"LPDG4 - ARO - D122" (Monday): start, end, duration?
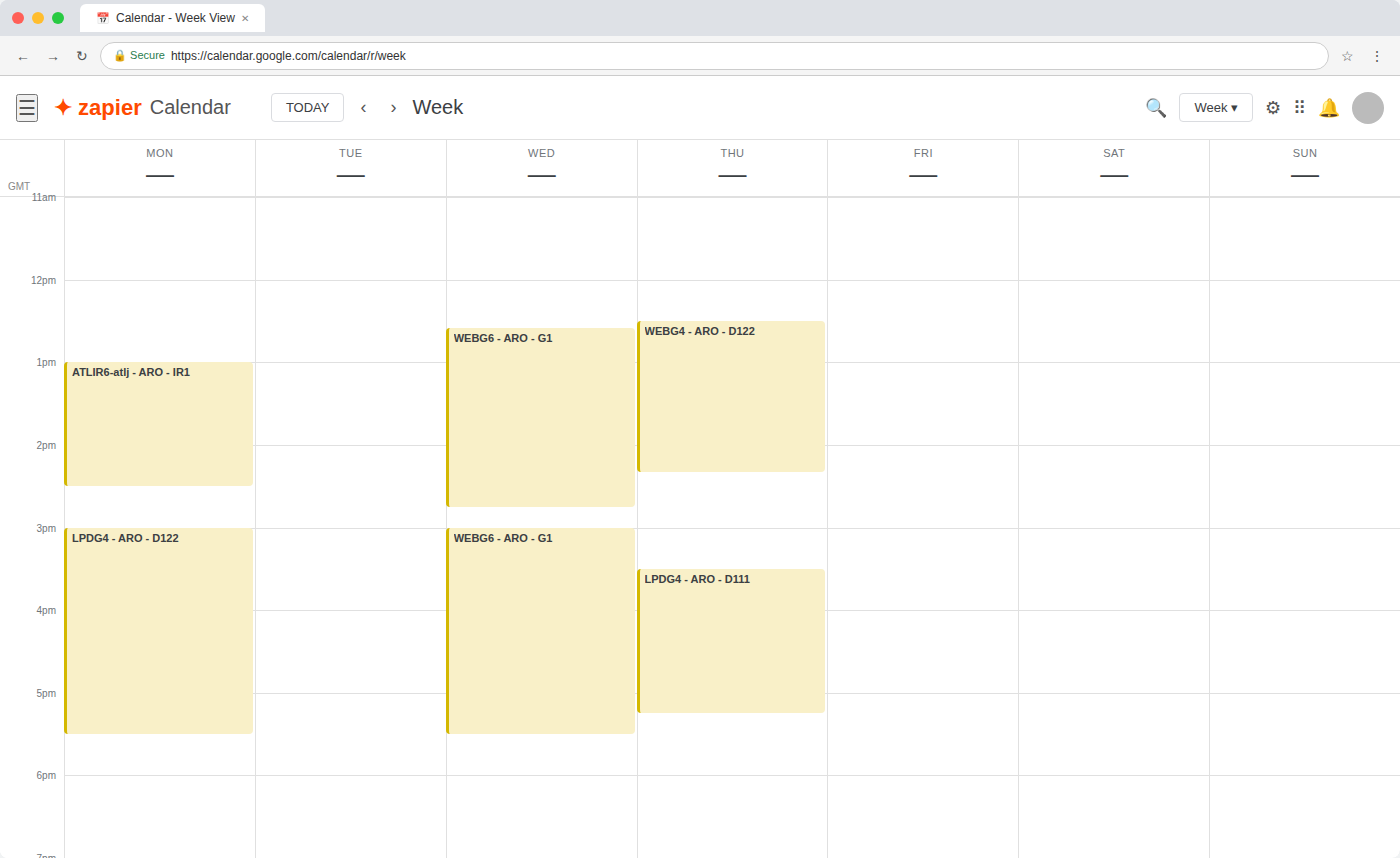
3:00 PM to 5:30 PM, 2 hours 30 minutes